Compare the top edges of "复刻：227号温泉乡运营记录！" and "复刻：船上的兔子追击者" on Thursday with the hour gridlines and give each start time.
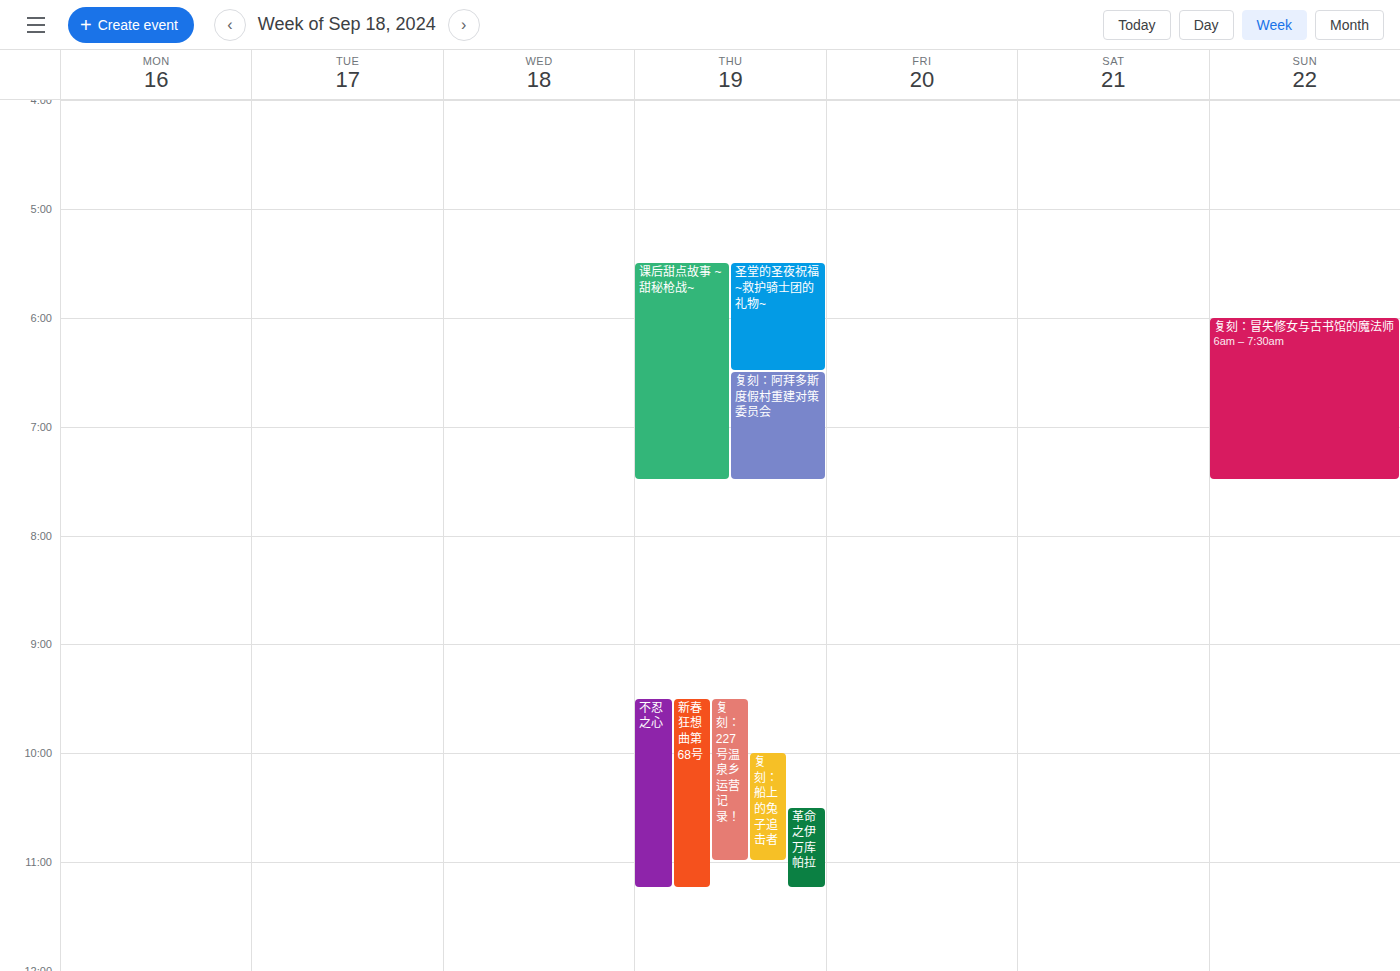
"复刻：227号温泉乡运营记录！": 9:30 AM, halfway between the 9 AM and 10 AM lines. "复刻：船上的兔子追击者": 10:00 AM, exactly on the 10 AM line.